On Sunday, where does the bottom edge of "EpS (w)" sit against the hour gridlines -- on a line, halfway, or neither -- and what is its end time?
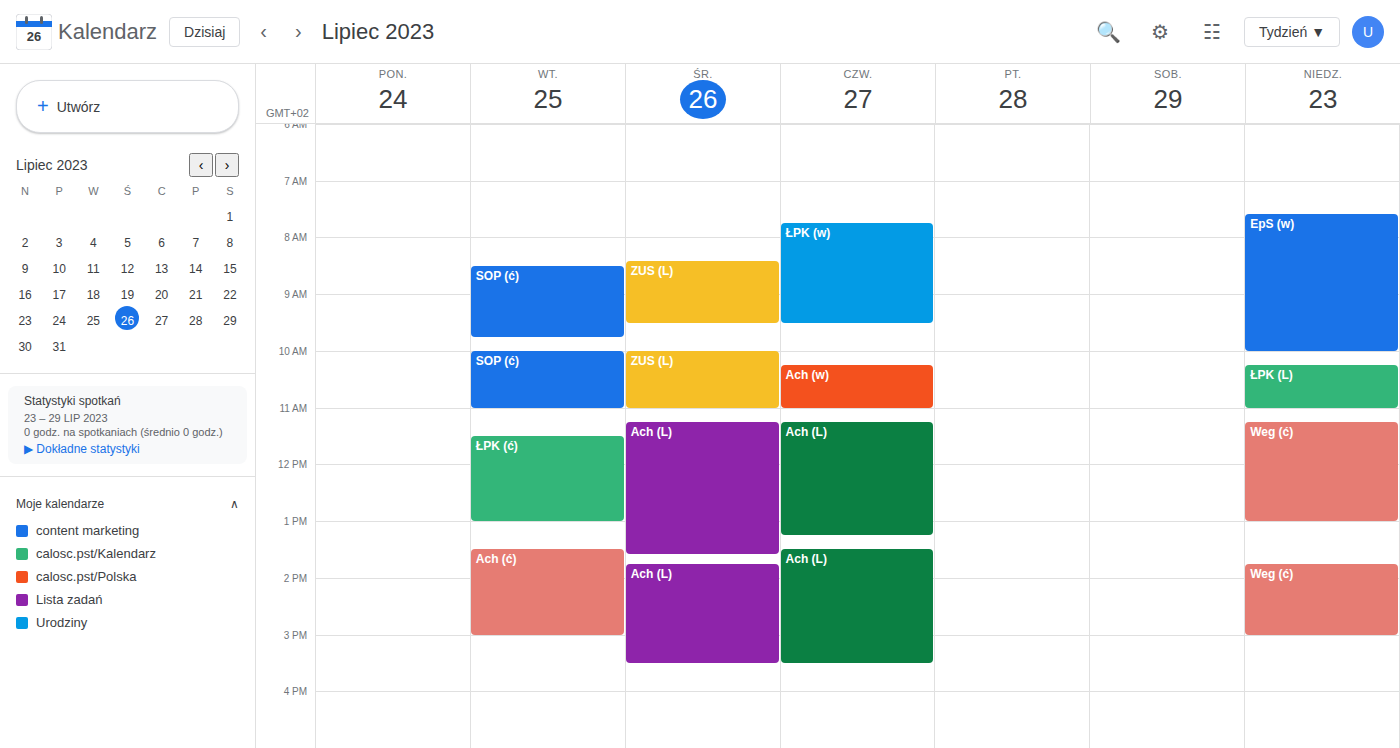
10:00 AM -- exactly on the 10 AM line.